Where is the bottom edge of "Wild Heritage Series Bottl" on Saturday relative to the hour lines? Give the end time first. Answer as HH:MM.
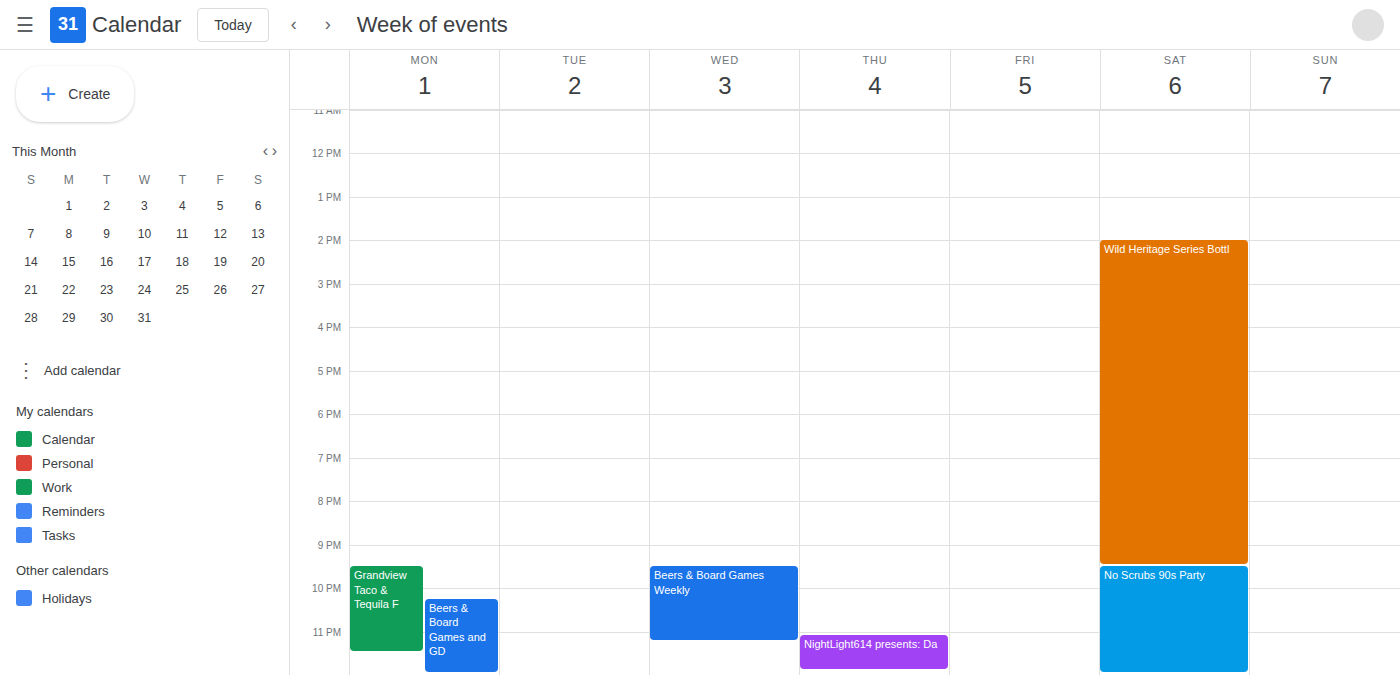
21:30 -- halfway between the 21:00 and 22:00 lines.